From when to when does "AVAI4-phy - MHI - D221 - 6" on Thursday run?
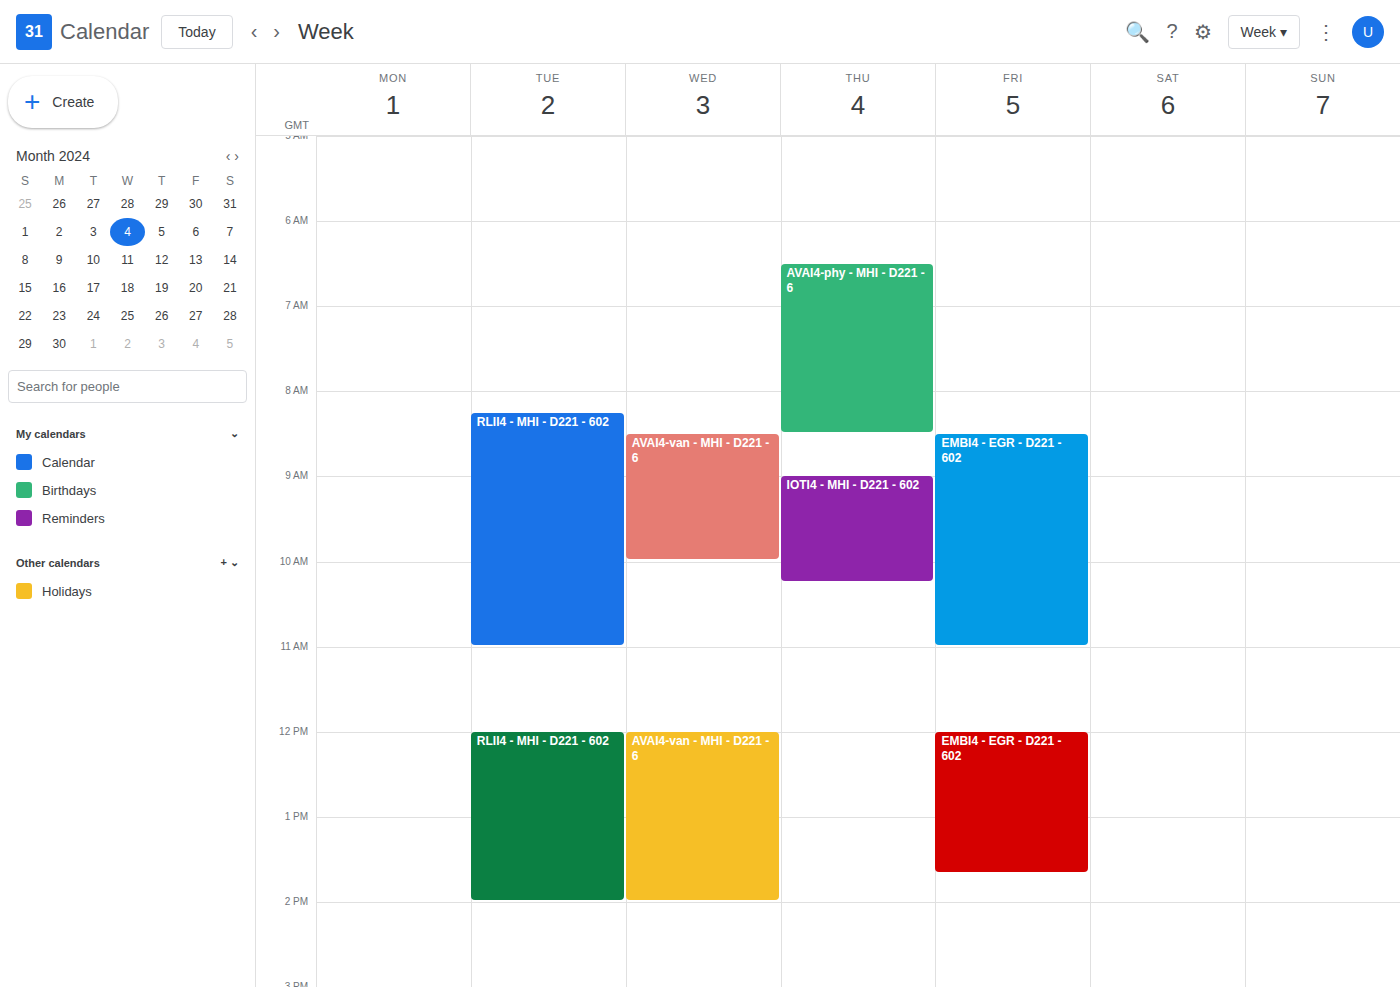
6:30 AM to 8:30 AM